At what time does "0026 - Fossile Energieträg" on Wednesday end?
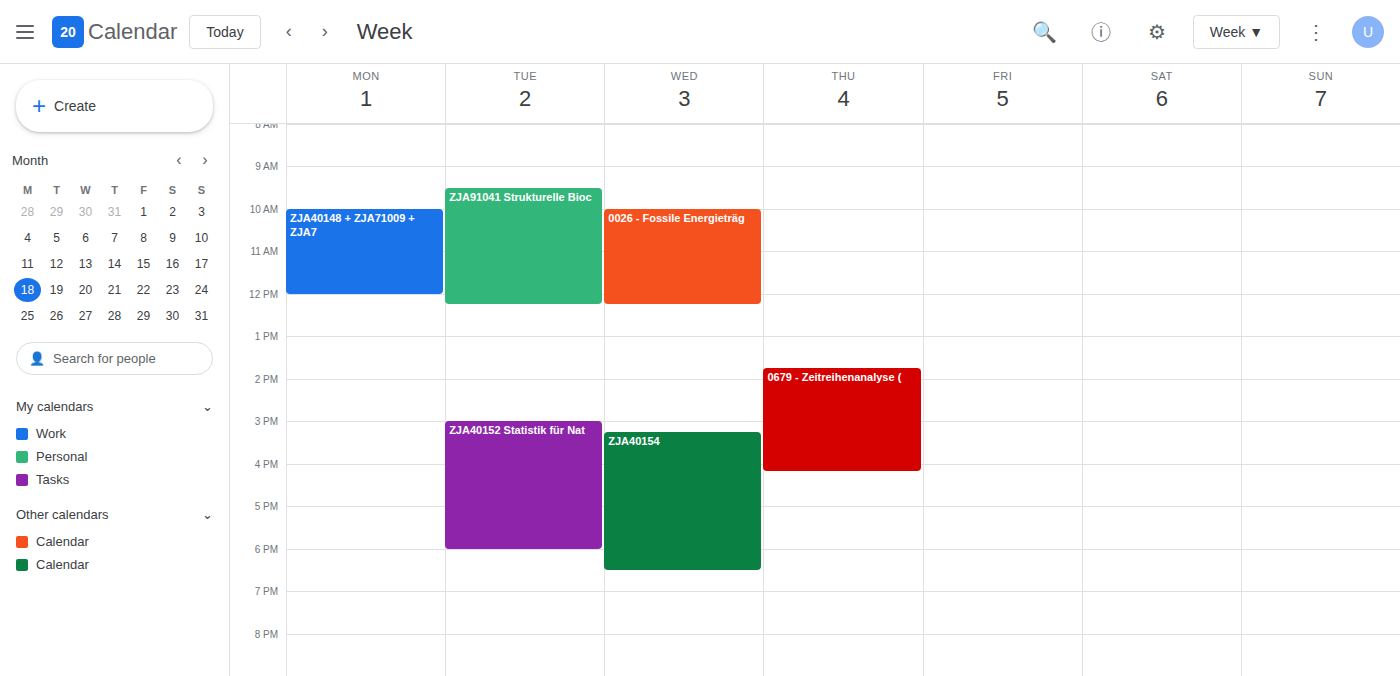
12:15 PM